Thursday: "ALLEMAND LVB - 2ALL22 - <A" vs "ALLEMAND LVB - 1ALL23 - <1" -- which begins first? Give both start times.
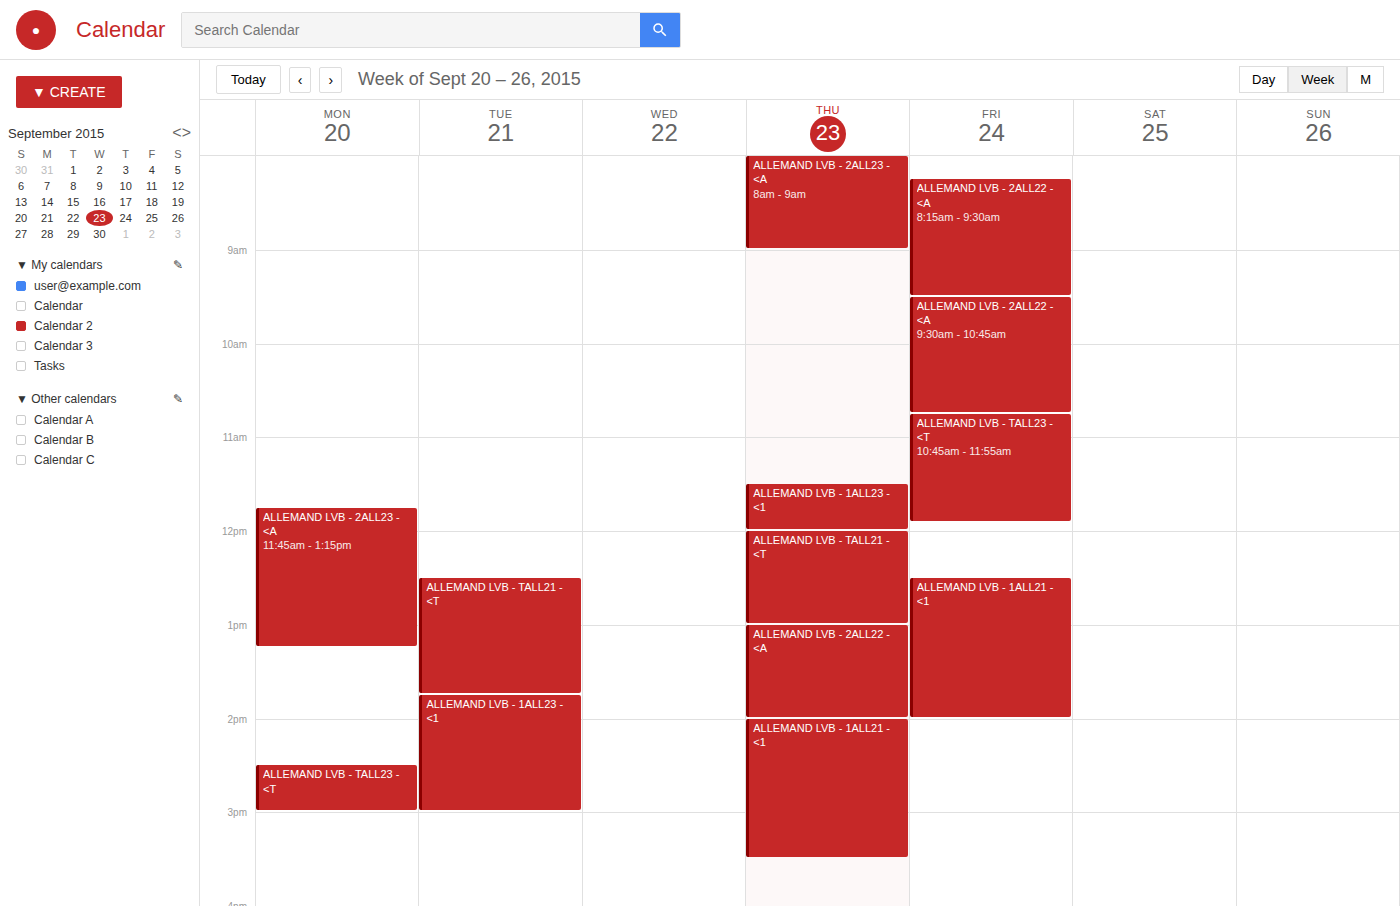
"ALLEMAND LVB - 1ALL23 - <1" 11:30 AM; "ALLEMAND LVB - 2ALL22 - <A" 1:00 PM.